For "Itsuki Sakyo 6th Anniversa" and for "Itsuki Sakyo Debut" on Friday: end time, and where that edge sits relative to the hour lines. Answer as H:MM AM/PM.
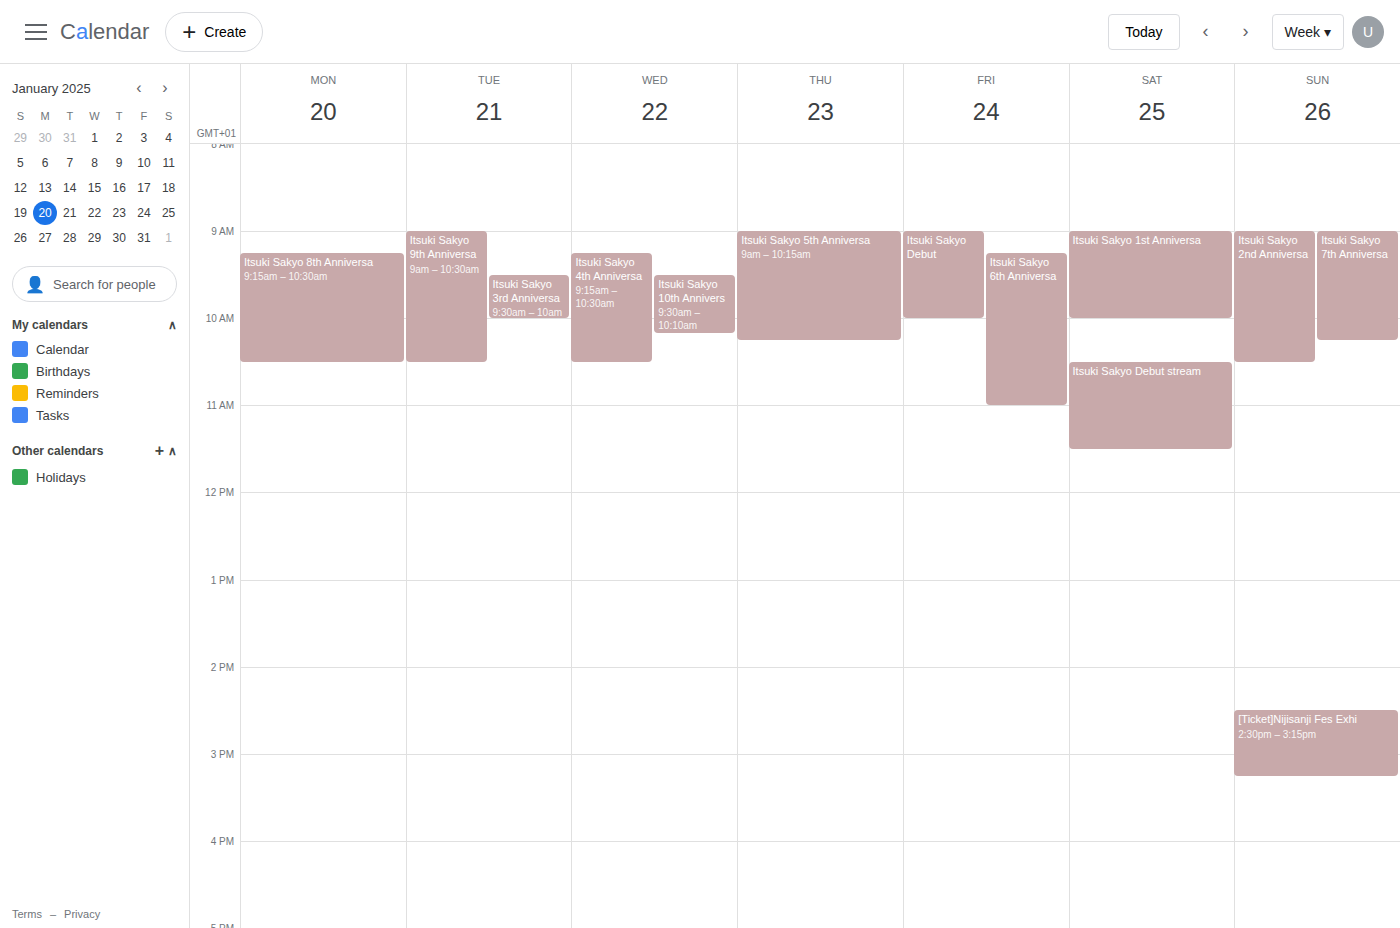
"Itsuki Sakyo 6th Anniversa": 11:00 AM, exactly on the 11 AM line. "Itsuki Sakyo Debut": 10:00 AM, exactly on the 10 AM line.